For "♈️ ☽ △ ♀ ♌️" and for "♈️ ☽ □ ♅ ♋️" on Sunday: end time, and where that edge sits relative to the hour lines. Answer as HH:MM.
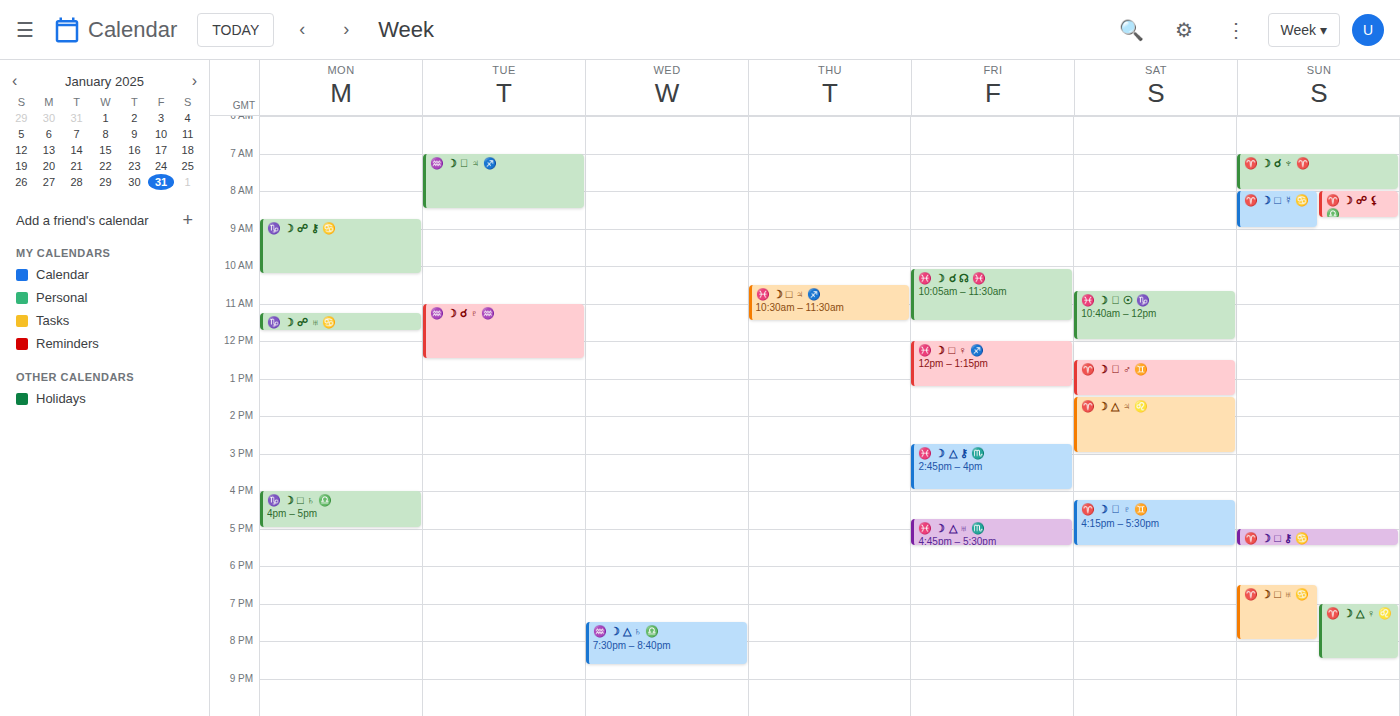
"♈️ ☽ △ ♀ ♌️": 20:30, halfway between the 20:00 and 21:00 lines. "♈️ ☽ □ ♅ ♋️": 20:00, exactly on the 20:00 line.